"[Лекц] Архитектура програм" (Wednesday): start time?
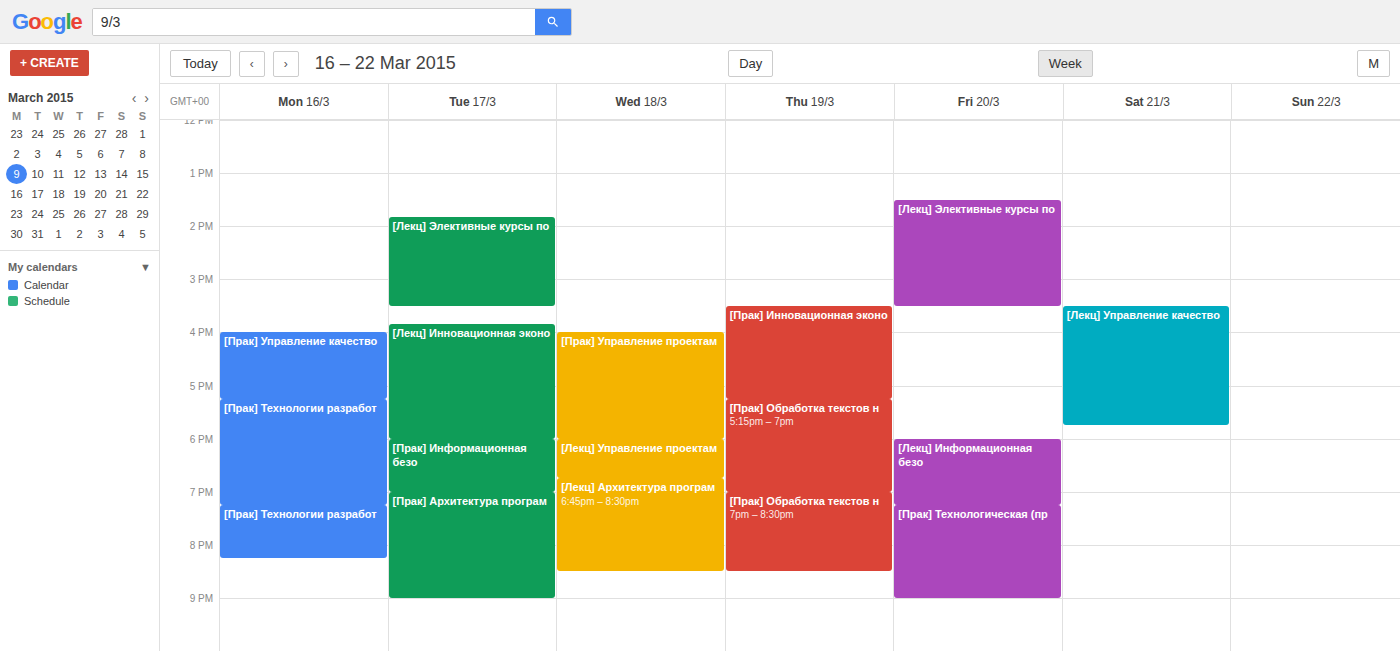
6:45 PM